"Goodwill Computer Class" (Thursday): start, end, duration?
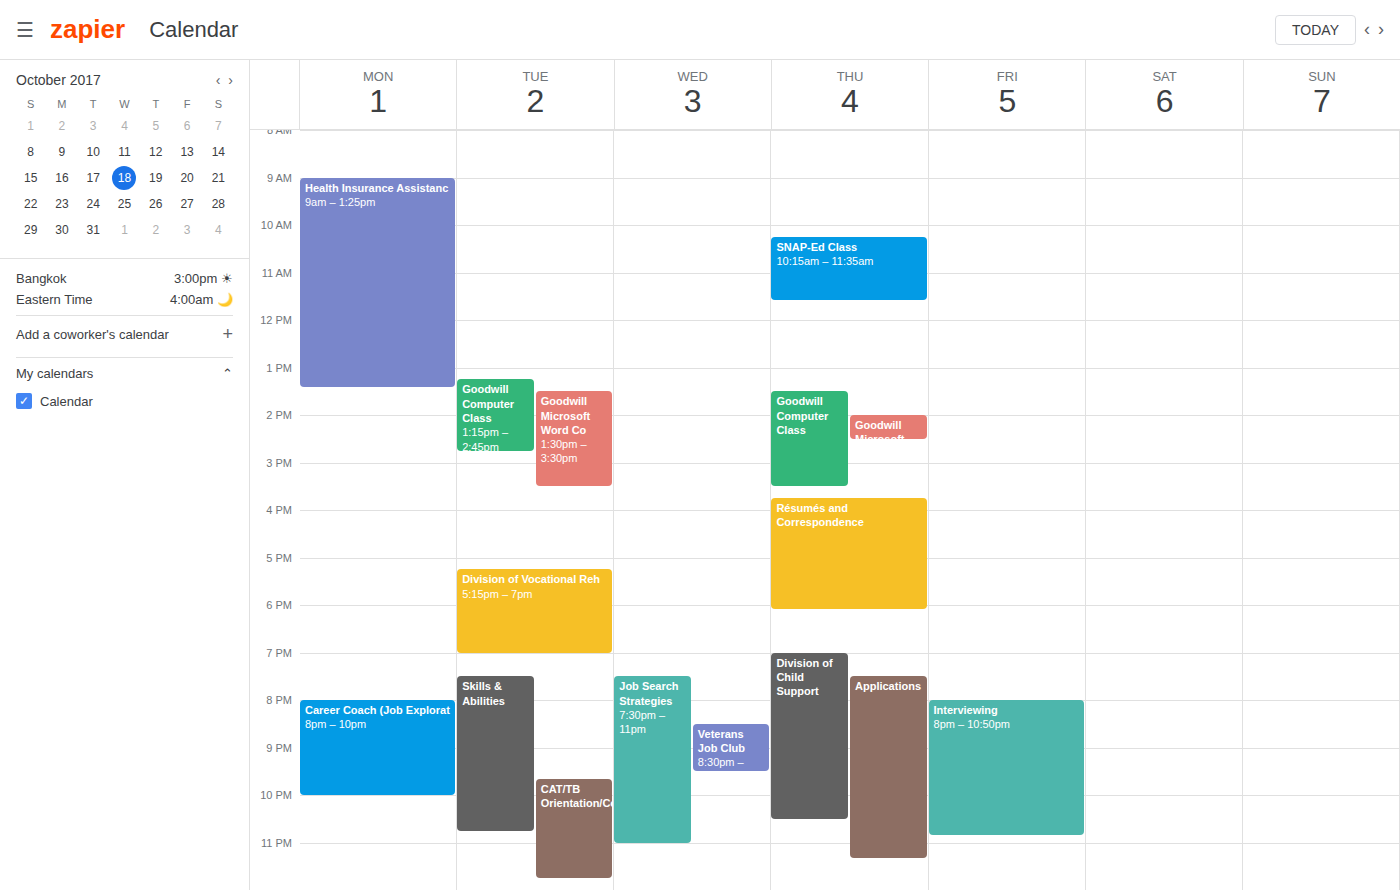
1:30 PM to 3:30 PM, 2 hours